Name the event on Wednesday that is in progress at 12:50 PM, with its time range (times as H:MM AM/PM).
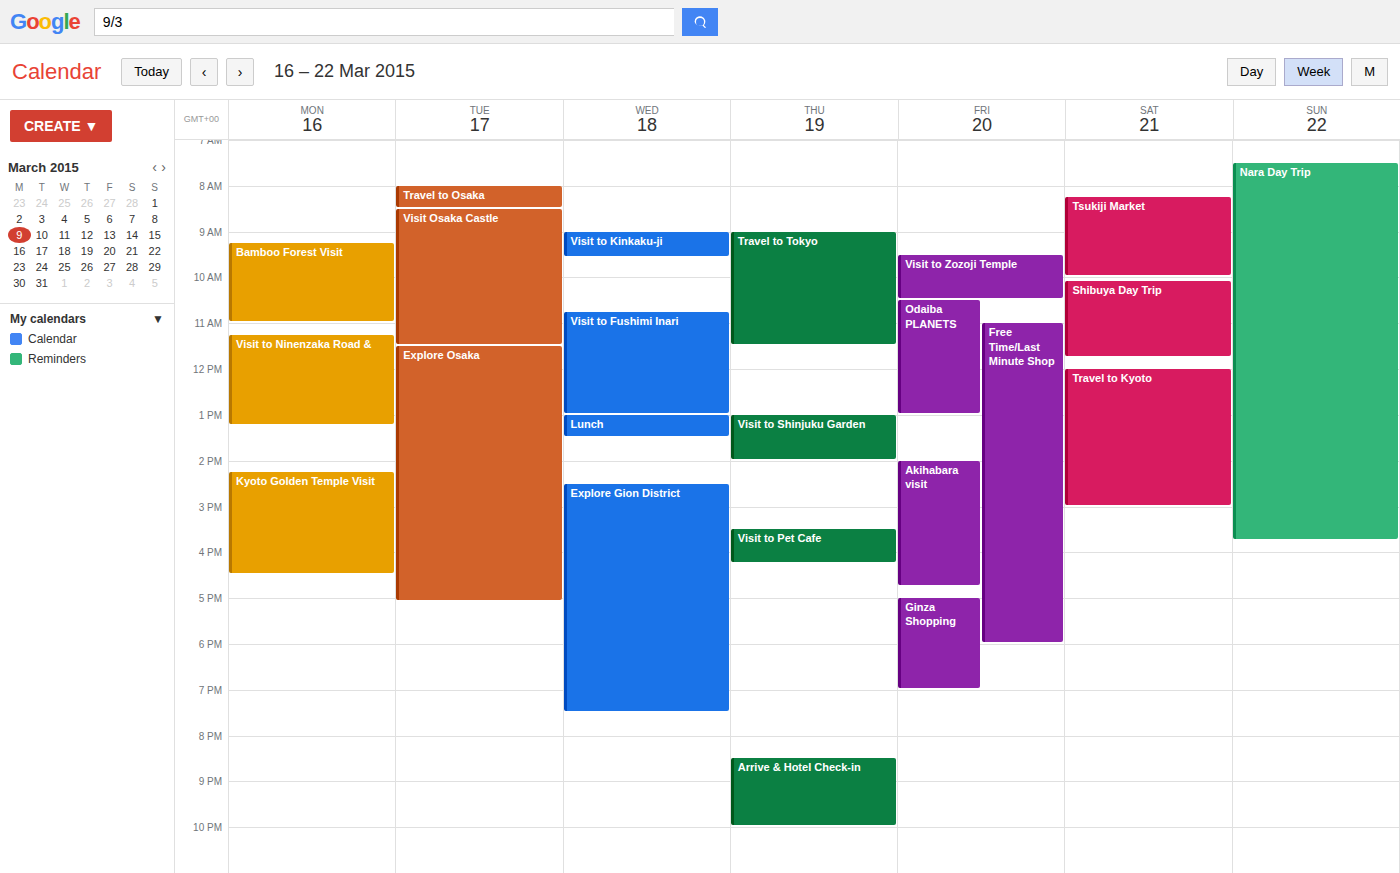
"Visit to Fushimi Inari", 10:45 AM to 1:00 PM